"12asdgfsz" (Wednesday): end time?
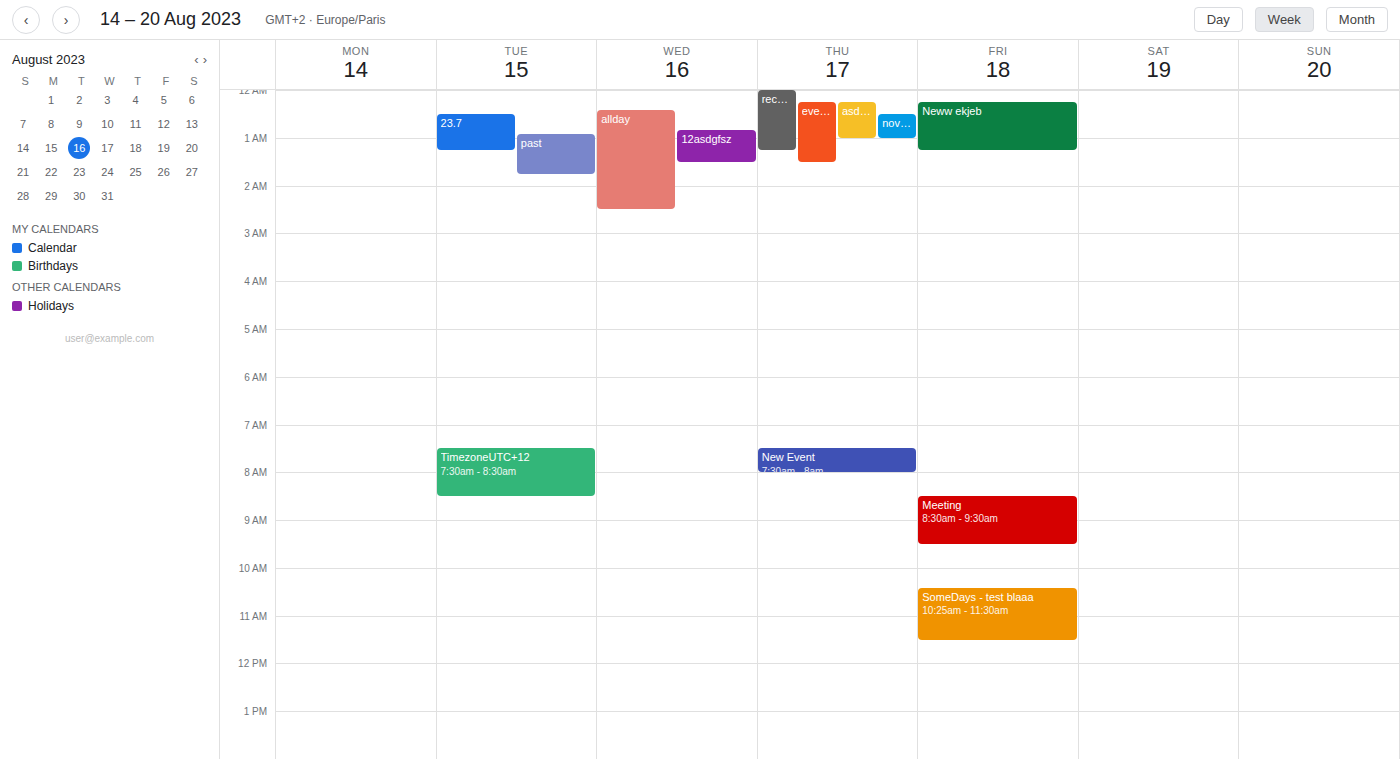
1:30 AM